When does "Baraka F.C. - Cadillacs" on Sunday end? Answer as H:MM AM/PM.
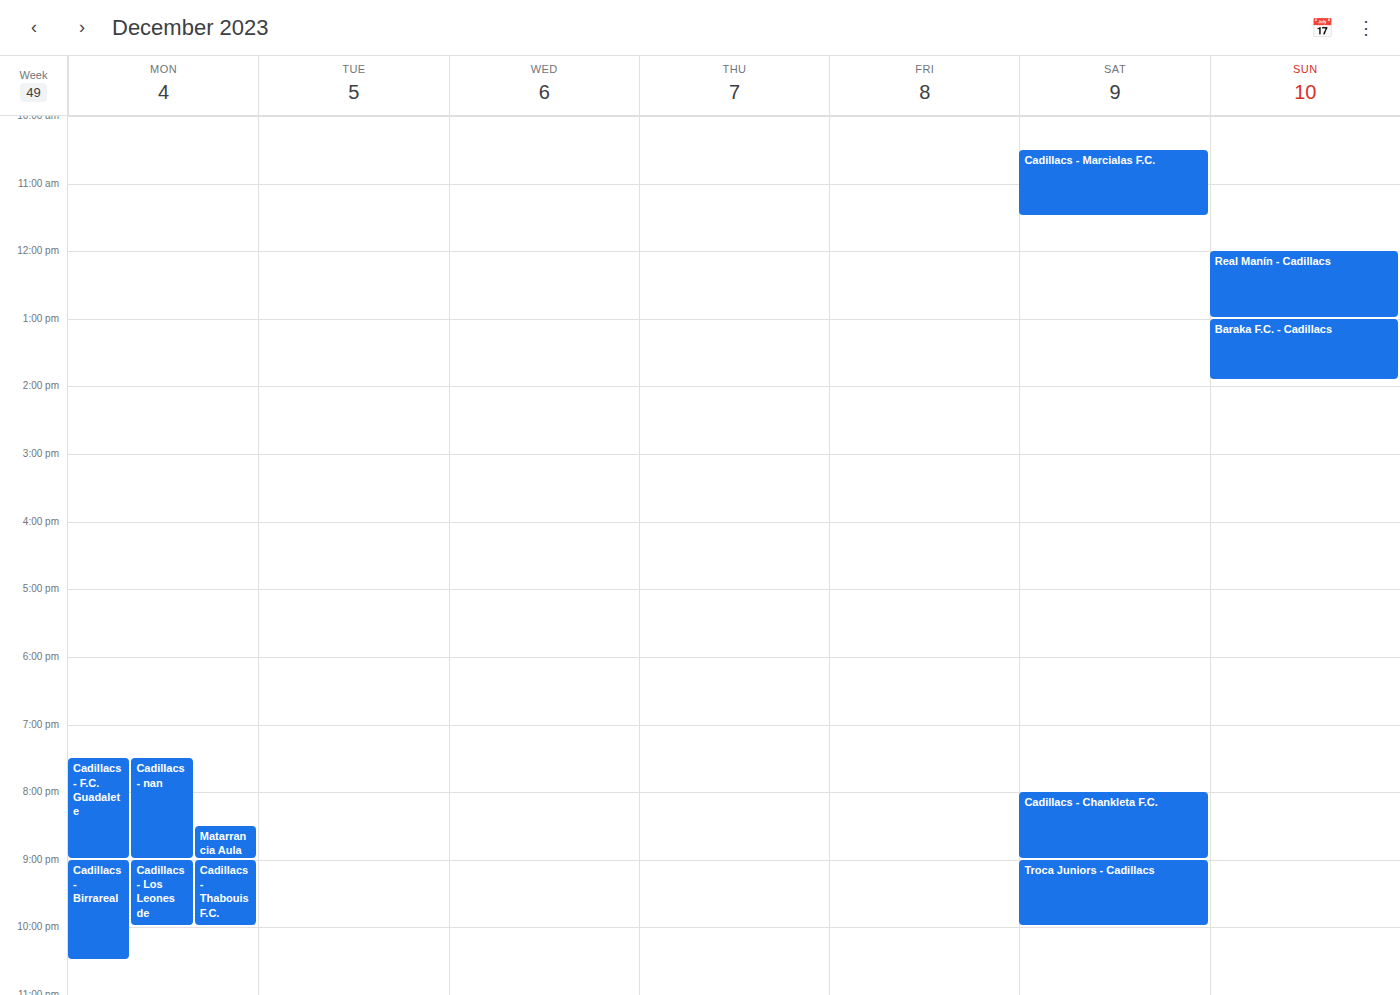
1:55 PM